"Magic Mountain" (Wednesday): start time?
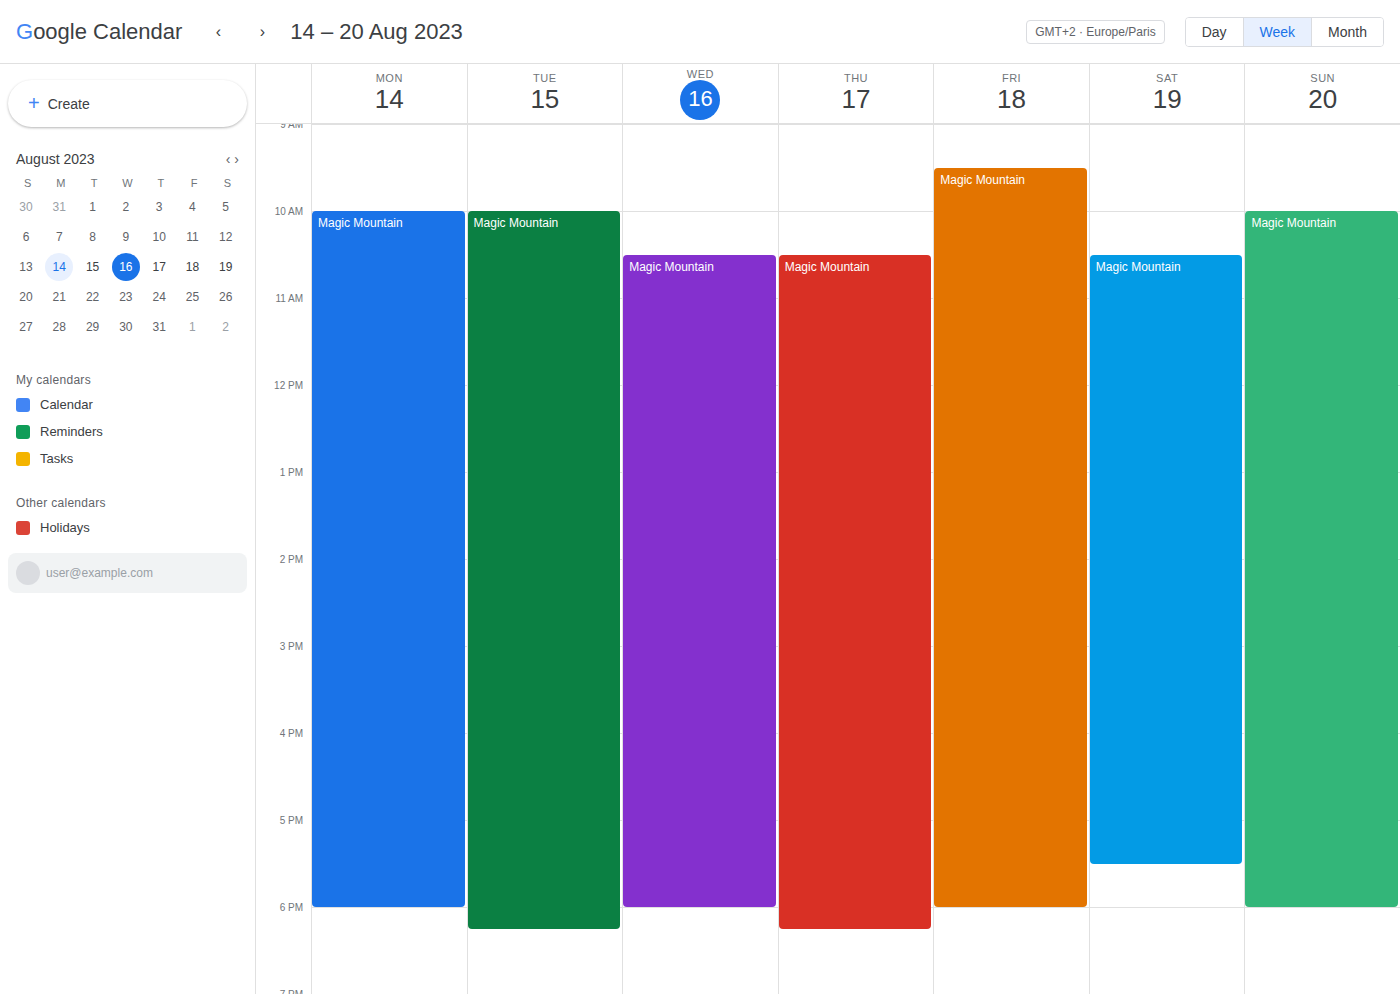
10:30 AM